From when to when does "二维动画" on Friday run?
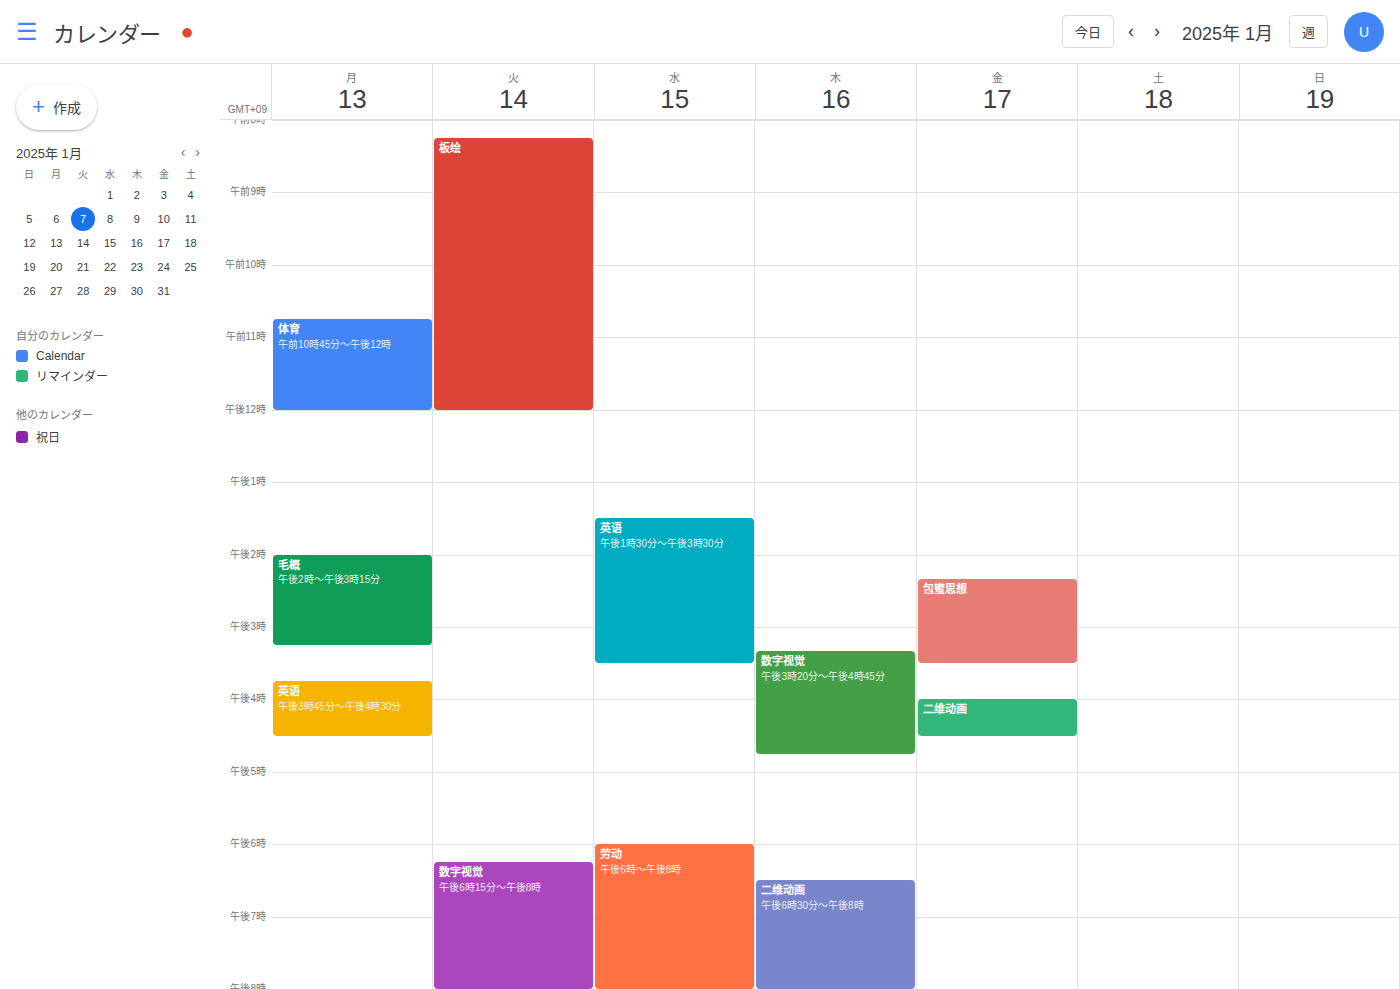
4:00 PM to 4:30 PM